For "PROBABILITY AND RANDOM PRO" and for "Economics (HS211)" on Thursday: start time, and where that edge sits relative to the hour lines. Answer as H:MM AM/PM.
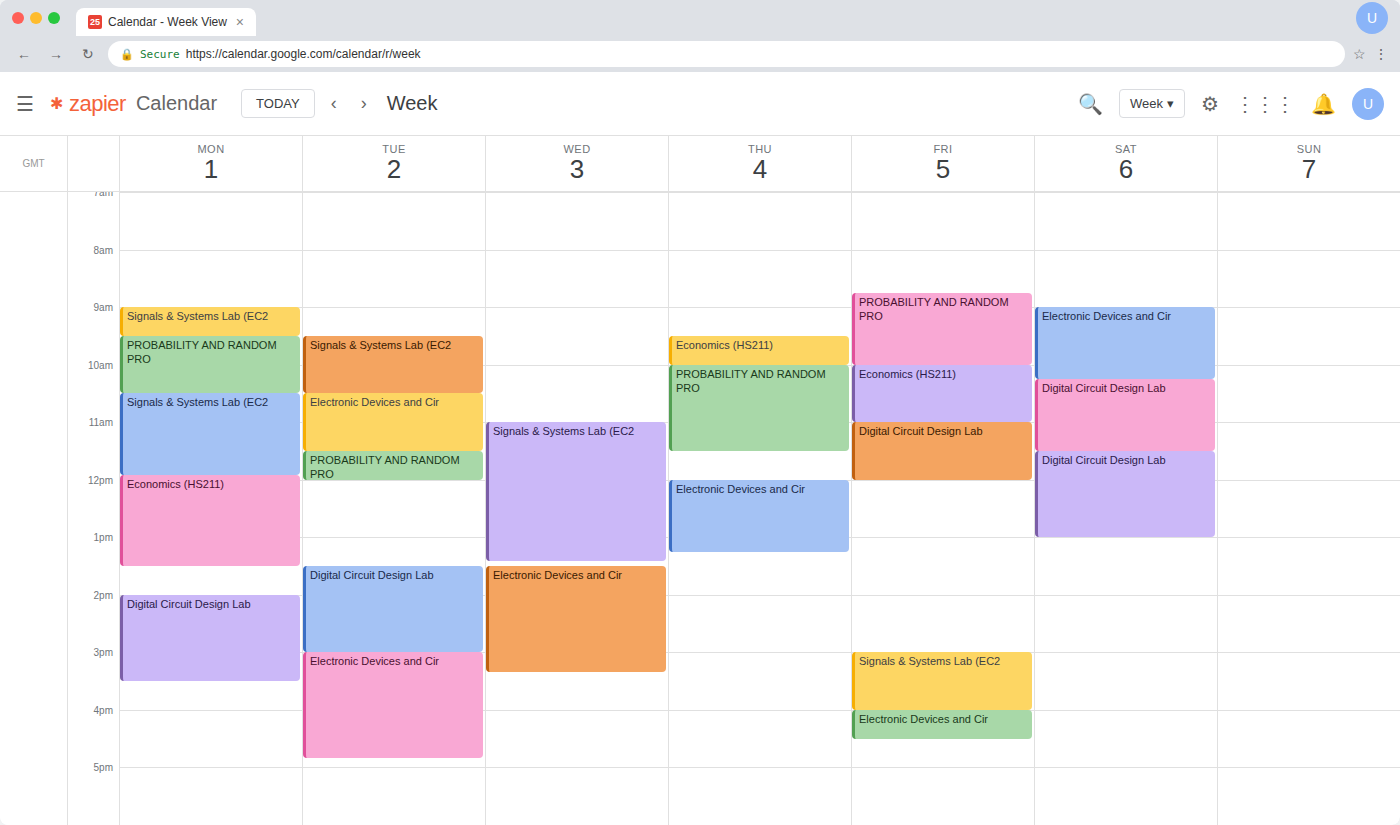
"PROBABILITY AND RANDOM PRO": 10:00 AM, exactly on the 10 AM line. "Economics (HS211)": 9:30 AM, halfway between the 9 AM and 10 AM lines.